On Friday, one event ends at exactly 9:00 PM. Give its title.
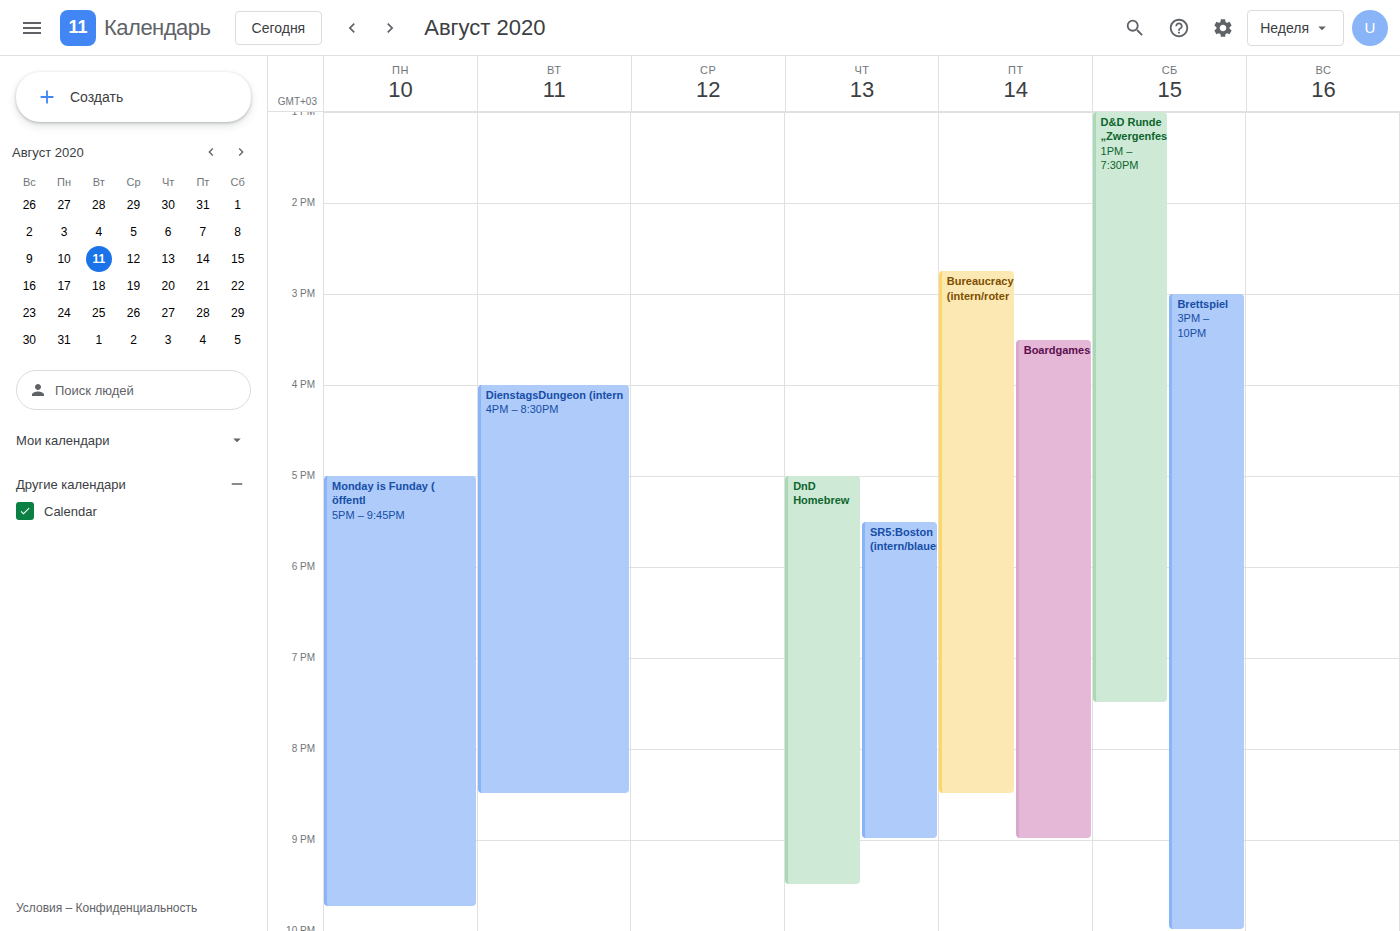
"Boardgames"